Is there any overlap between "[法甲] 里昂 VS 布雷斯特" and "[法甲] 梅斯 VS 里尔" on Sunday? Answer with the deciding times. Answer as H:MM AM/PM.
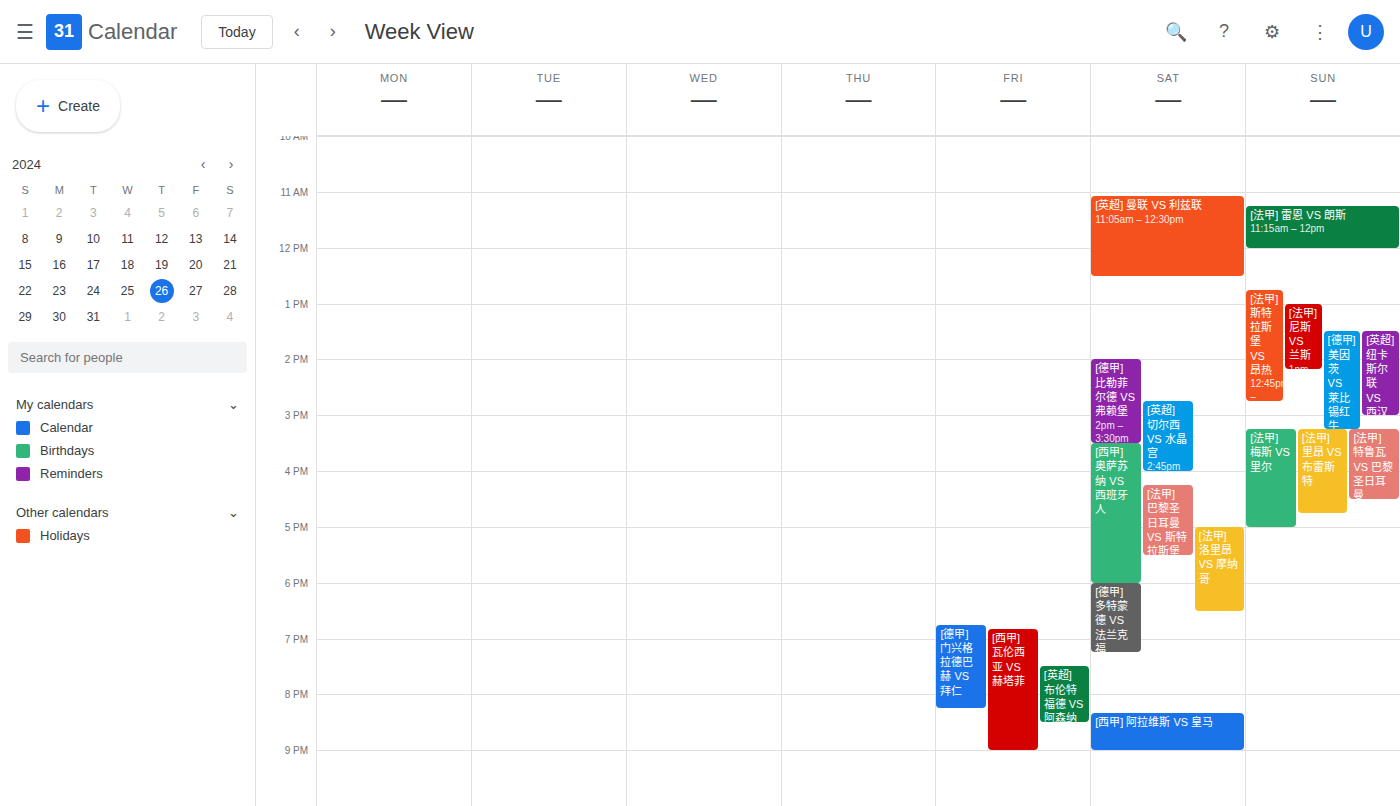
"[法甲] 梅斯 VS 里尔" starts at 3:15 PM, before "[法甲] 里昂 VS 布雷斯特" ends at 4:45 PM -- they overlap.